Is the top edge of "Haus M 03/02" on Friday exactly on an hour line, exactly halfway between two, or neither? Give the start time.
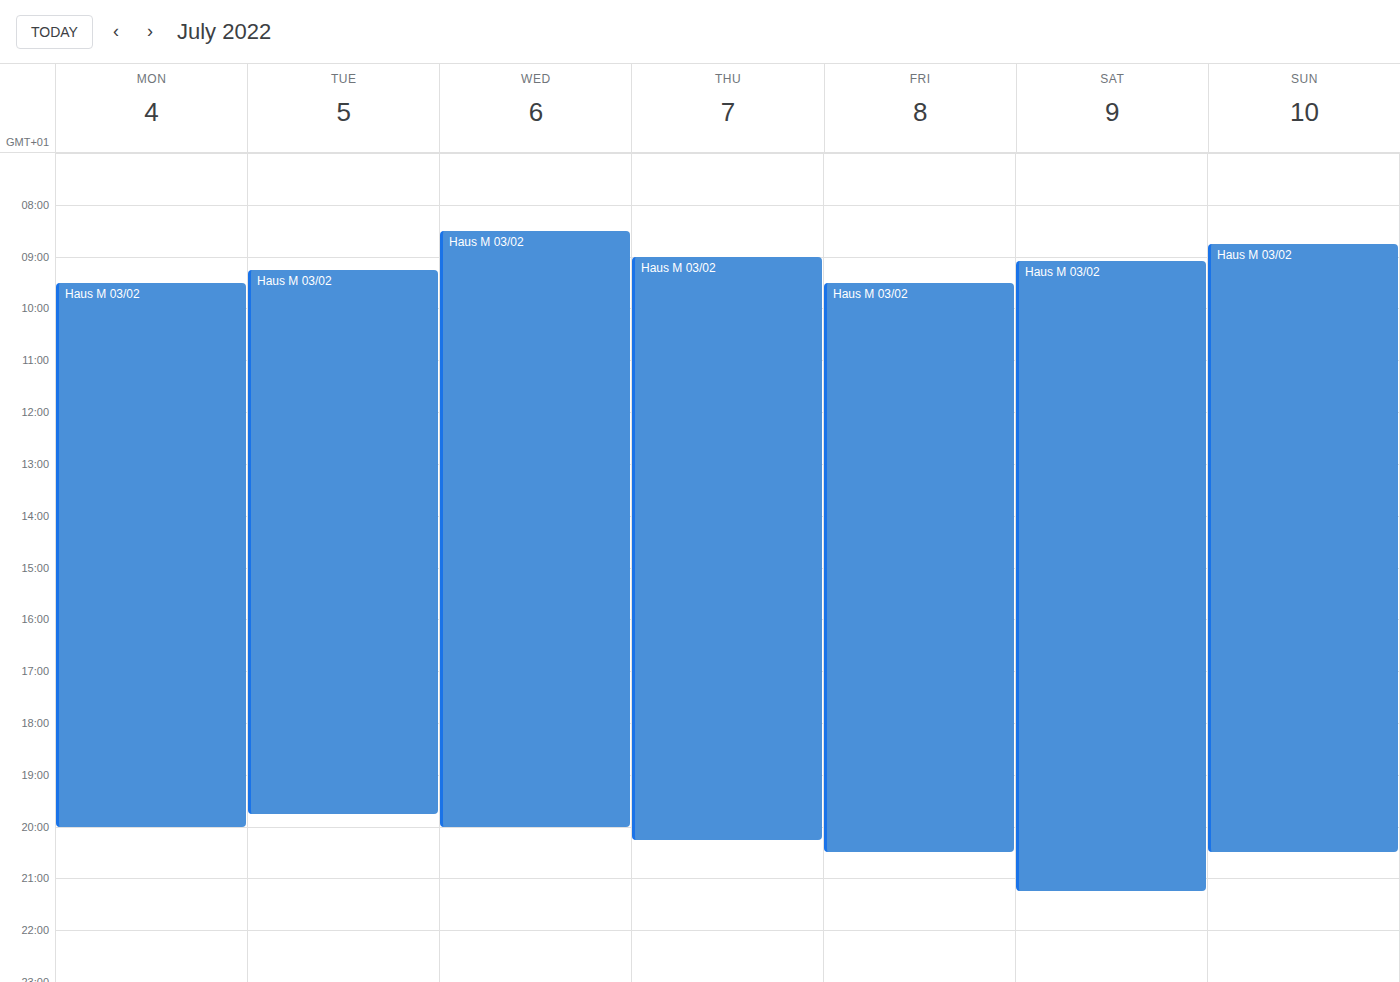
9:30 AM -- halfway between the 9 AM and 10 AM lines.